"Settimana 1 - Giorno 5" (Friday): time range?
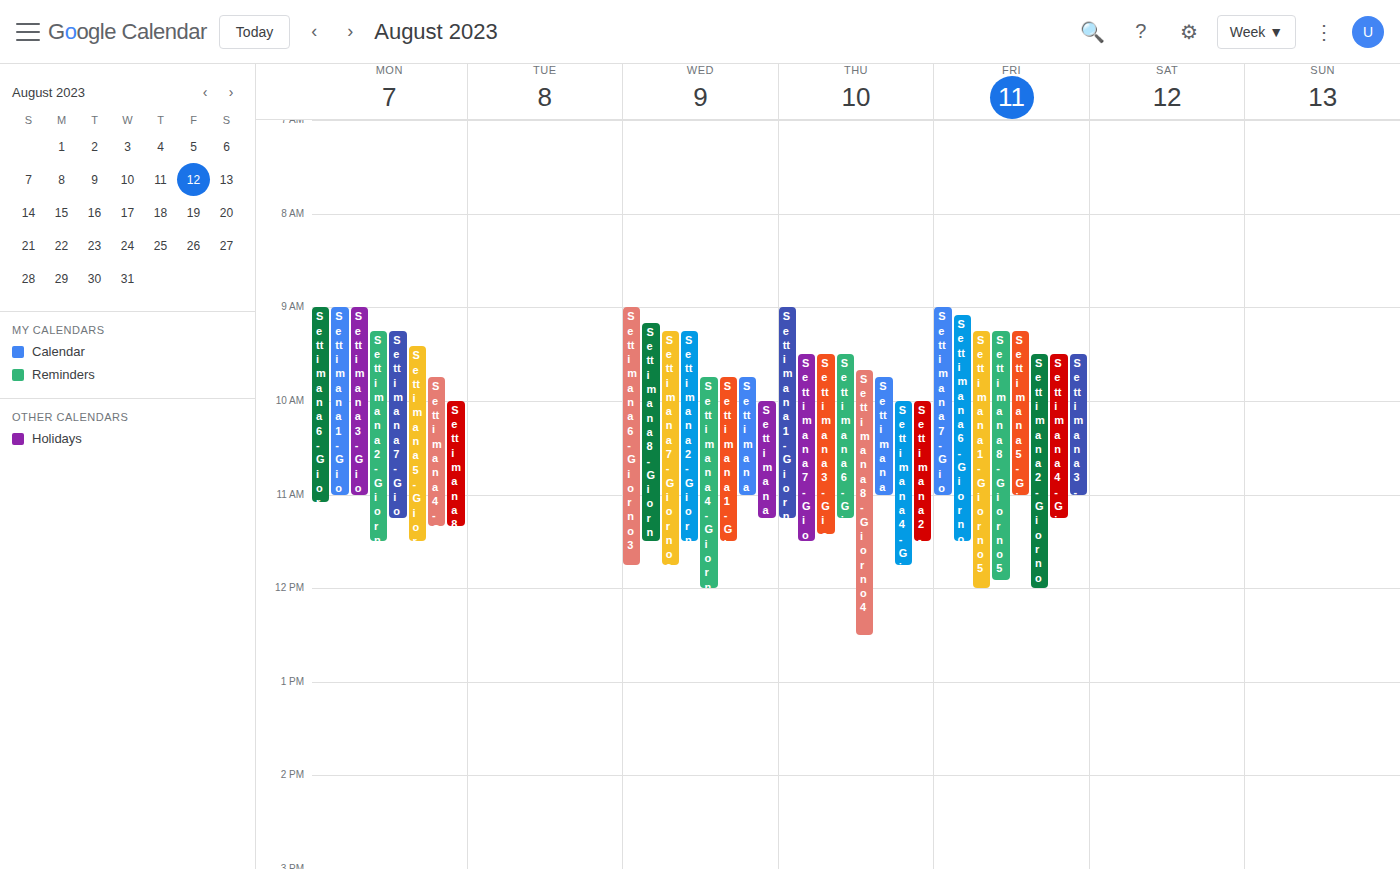
9:15 AM to 12:00 PM